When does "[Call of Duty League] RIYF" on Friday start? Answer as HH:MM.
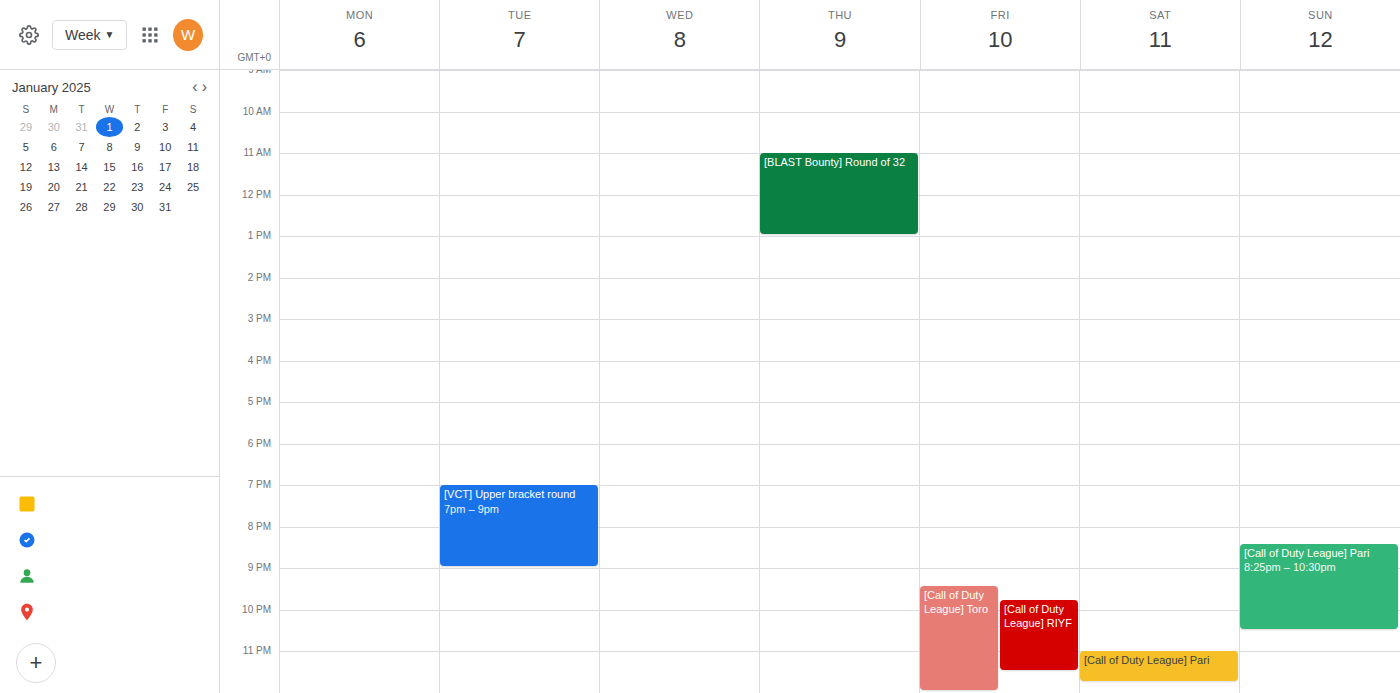
21:45